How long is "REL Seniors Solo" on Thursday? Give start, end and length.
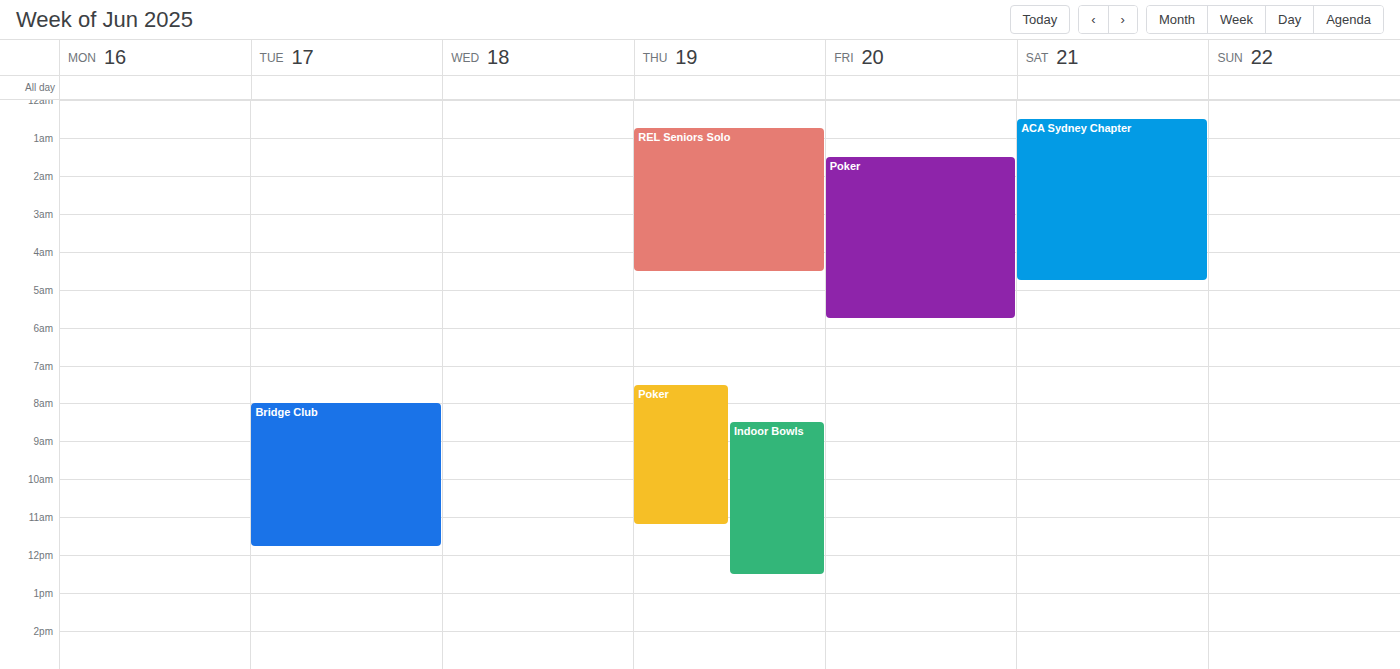
12:45 AM to 4:30 AM, 3 hours 45 minutes